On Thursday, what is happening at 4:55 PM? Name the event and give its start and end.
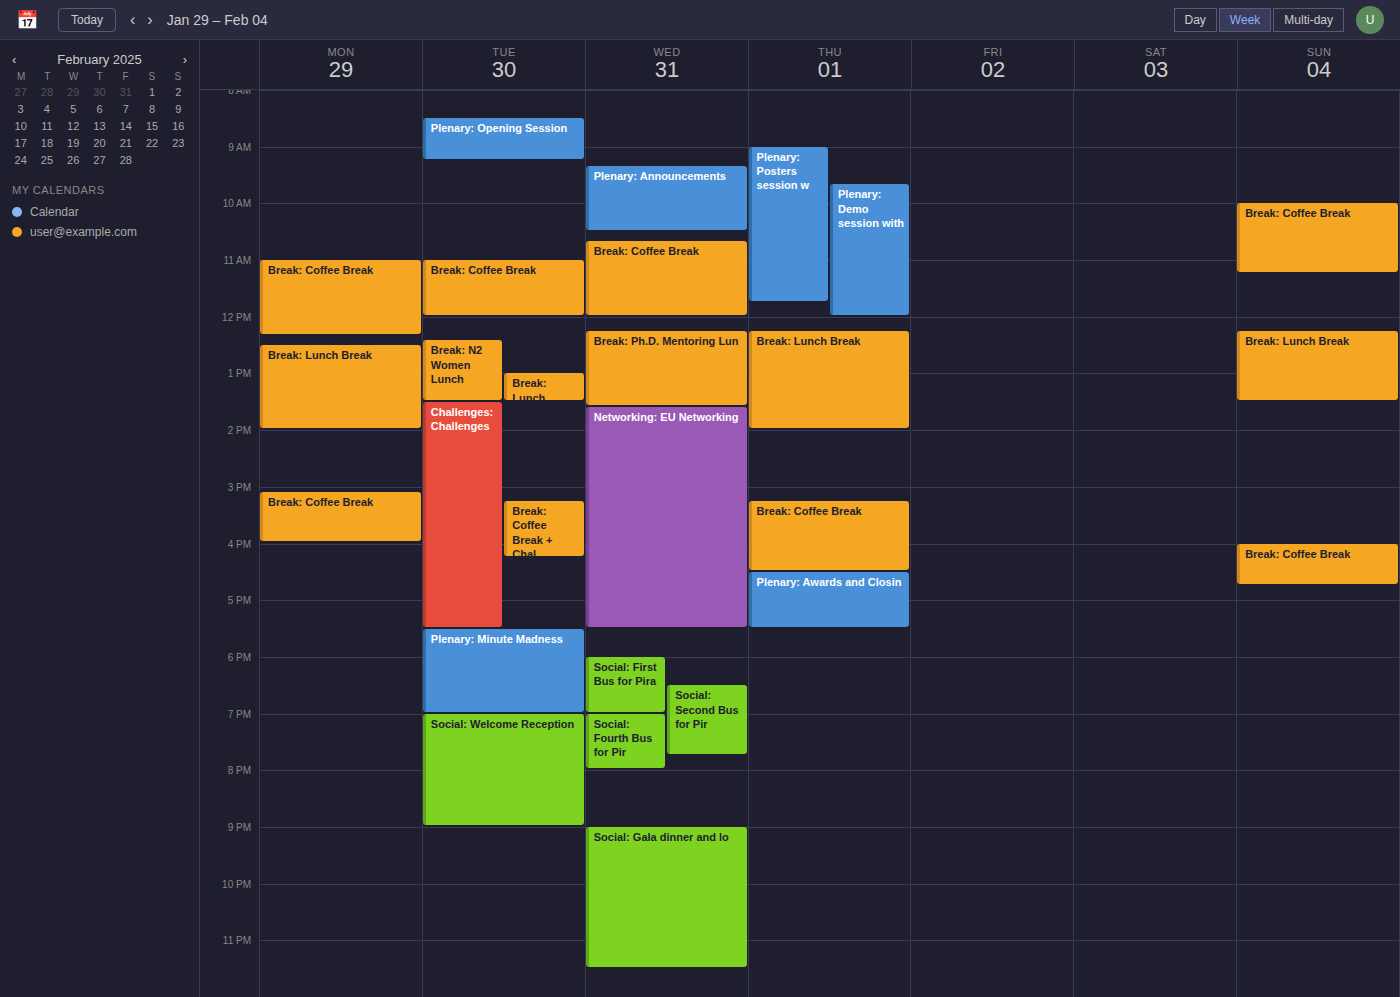
"Plenary: Awards and Closin", 4:30 PM to 5:30 PM